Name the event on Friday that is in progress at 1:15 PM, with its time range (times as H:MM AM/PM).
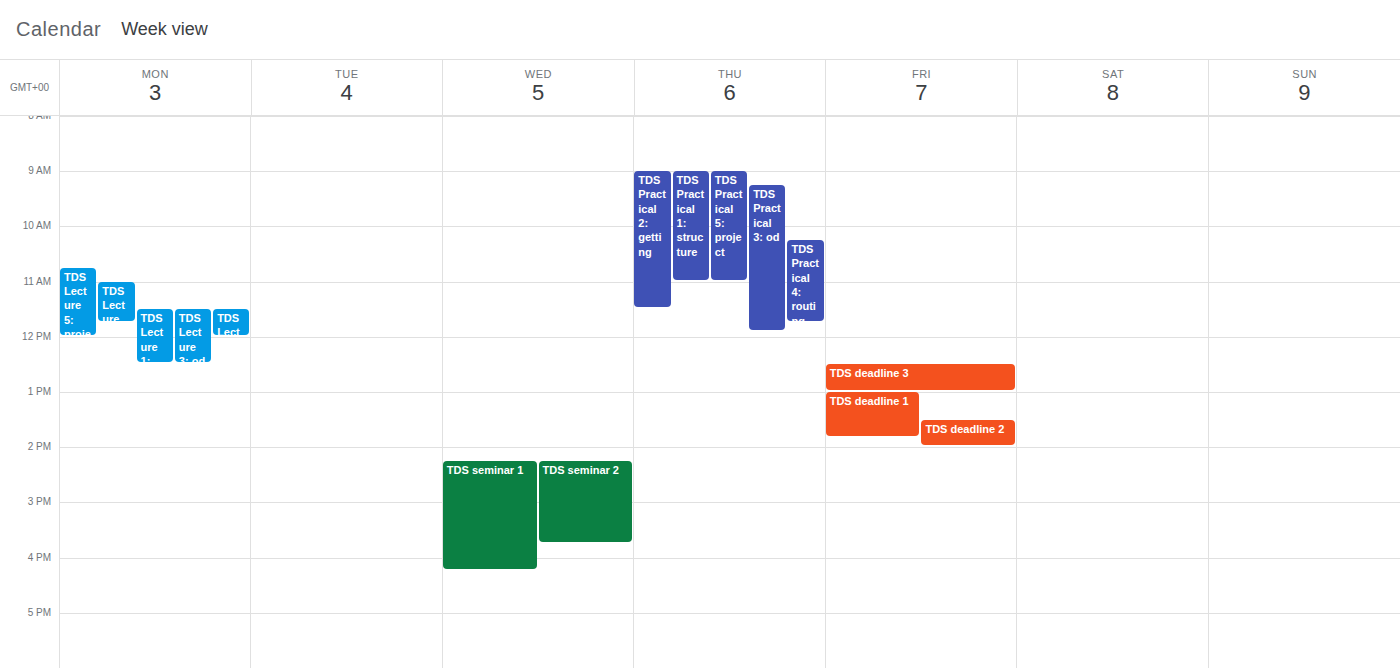
"TDS deadline 1", 1:00 PM to 1:50 PM